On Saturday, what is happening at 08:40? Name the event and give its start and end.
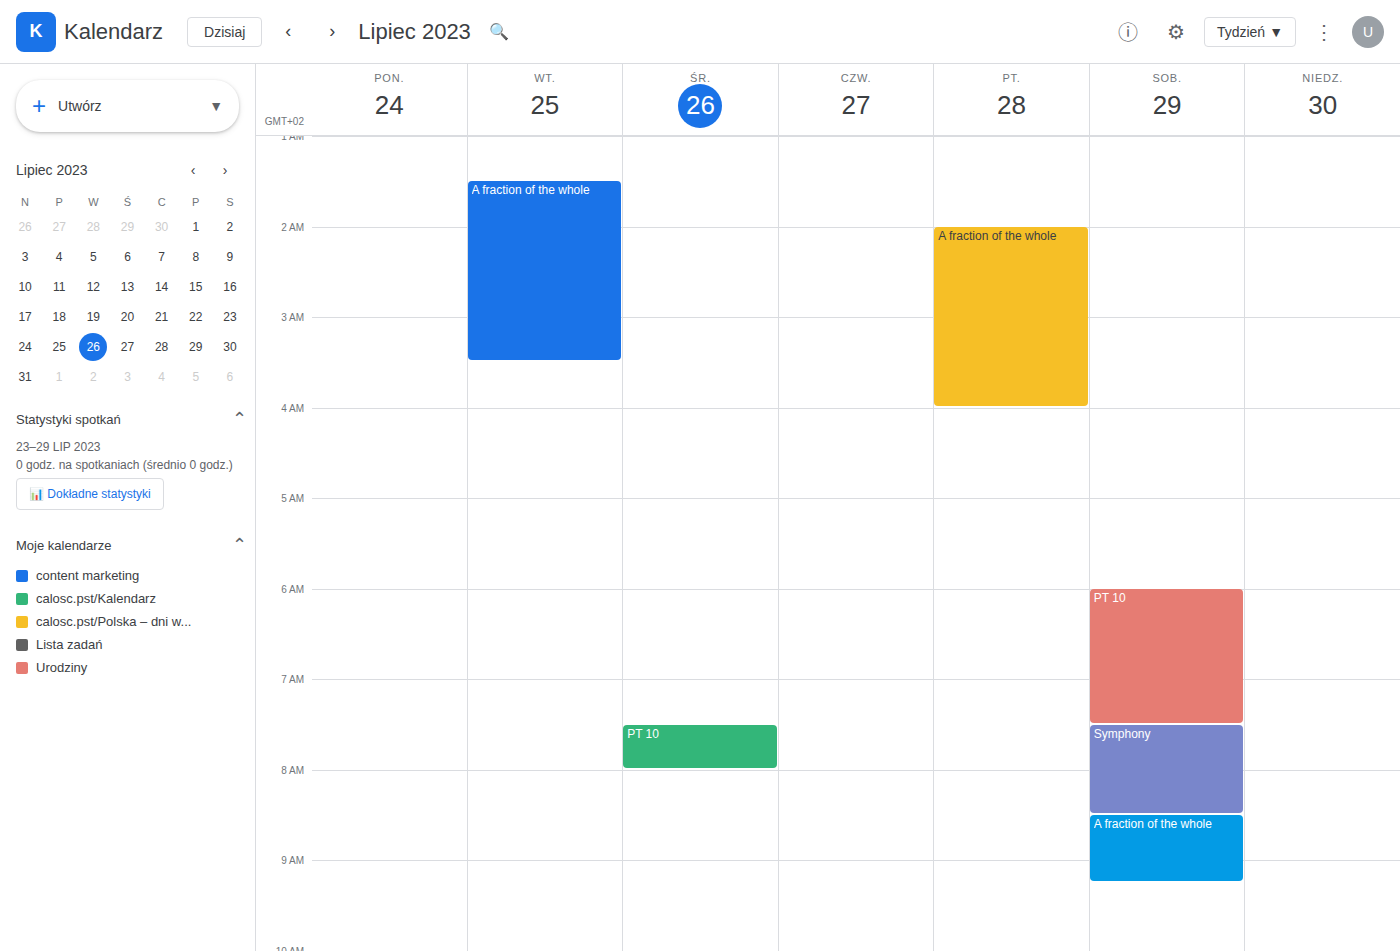
"A fraction of the whole", 08:30 to 09:15